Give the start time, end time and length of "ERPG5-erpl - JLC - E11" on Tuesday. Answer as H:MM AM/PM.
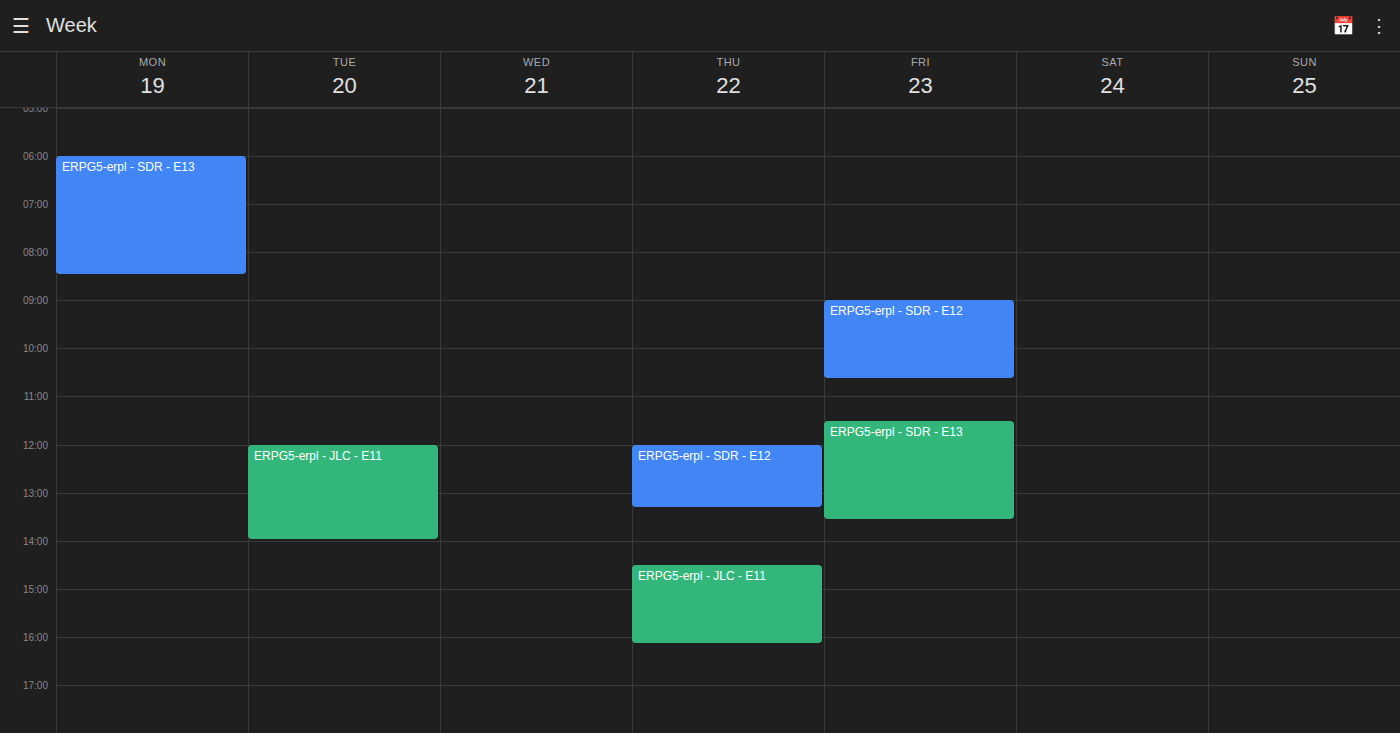
12:00 PM to 2:00 PM, 2 hours